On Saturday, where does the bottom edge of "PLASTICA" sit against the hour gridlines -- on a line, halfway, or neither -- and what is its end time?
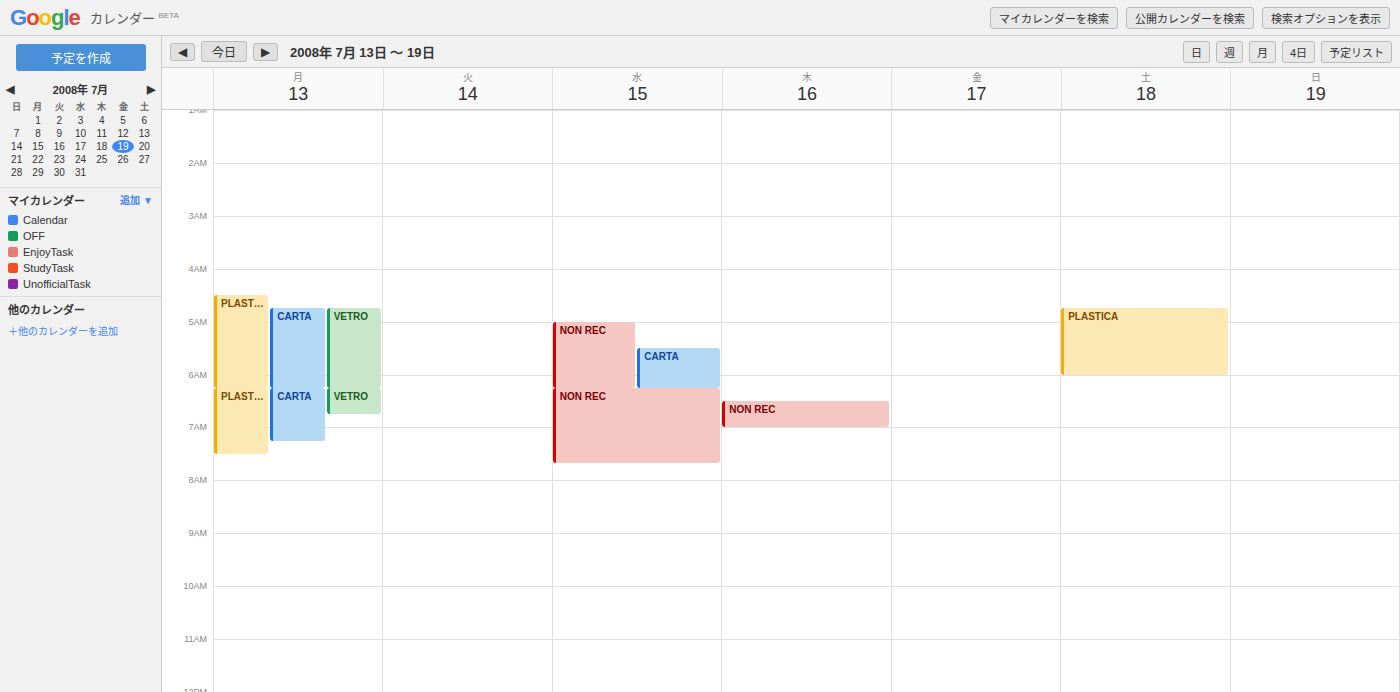
6:00 AM -- exactly on the 6 AM line.